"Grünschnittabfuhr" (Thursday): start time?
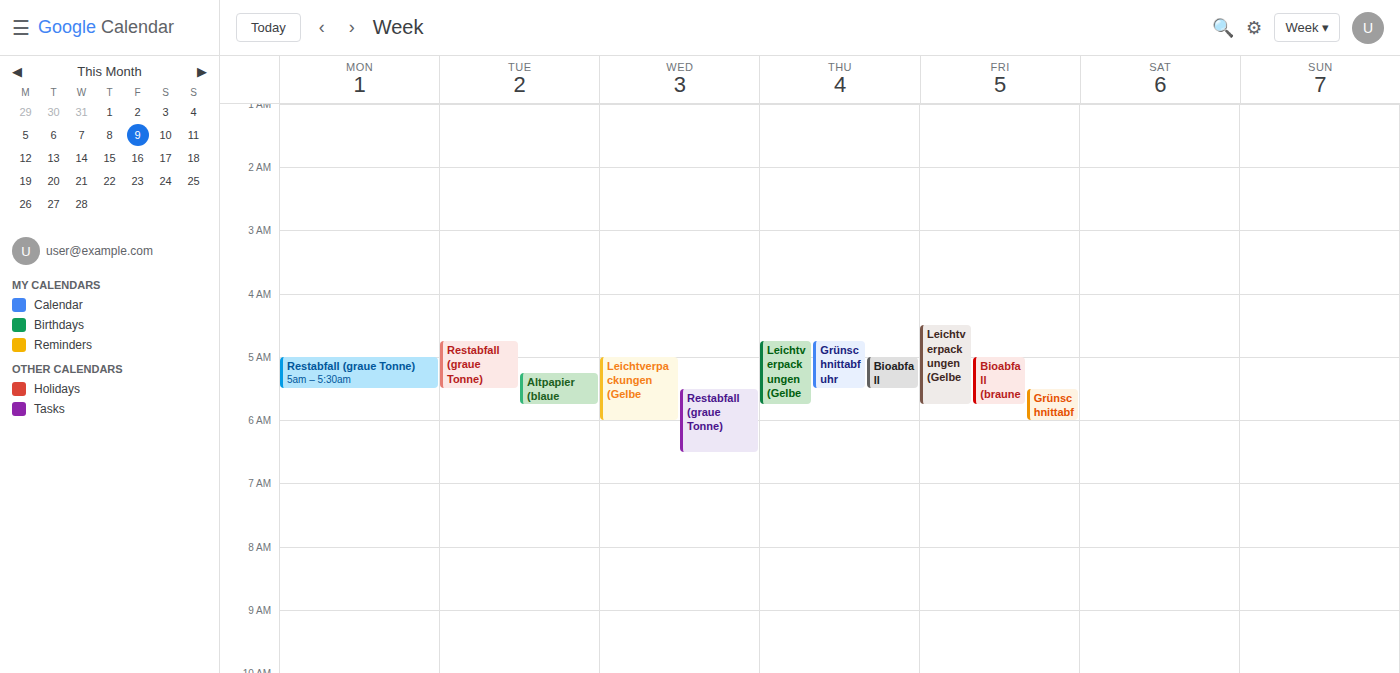
04:45